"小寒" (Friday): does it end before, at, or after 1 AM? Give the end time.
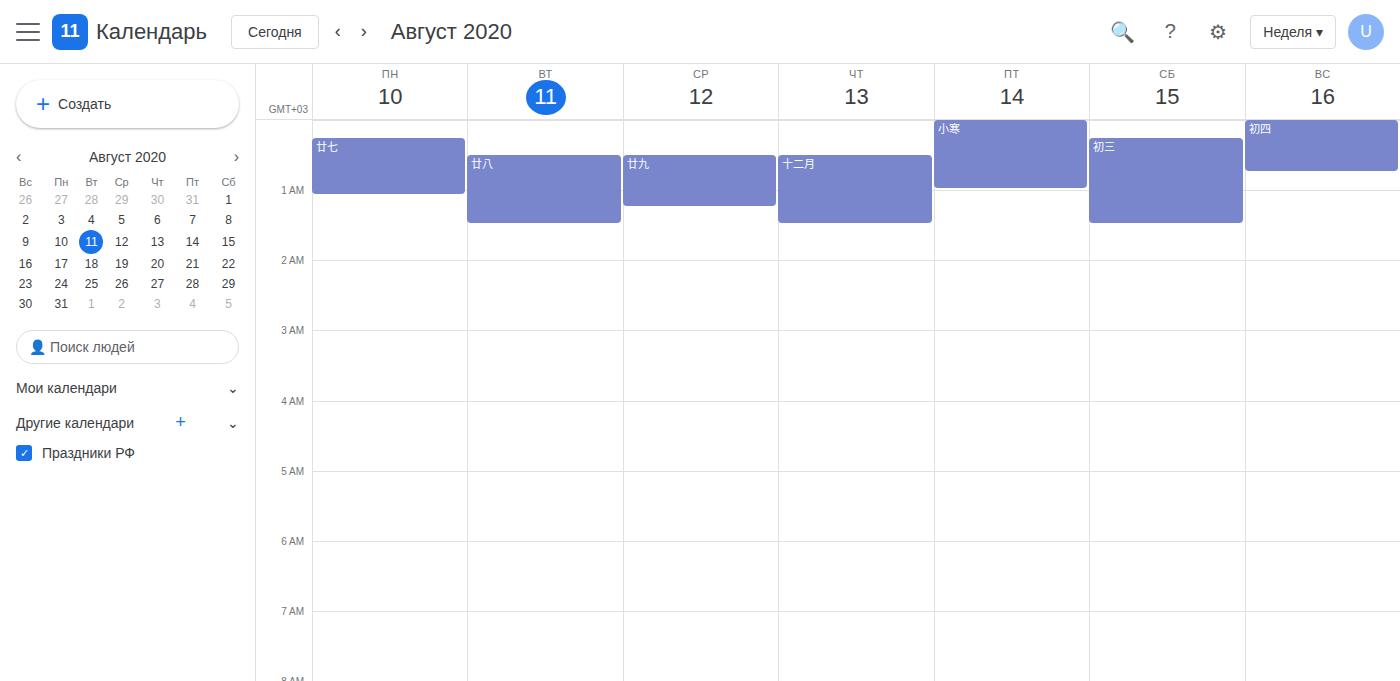
1:00 AM -- exactly at 1 AM, on the 1 AM line.